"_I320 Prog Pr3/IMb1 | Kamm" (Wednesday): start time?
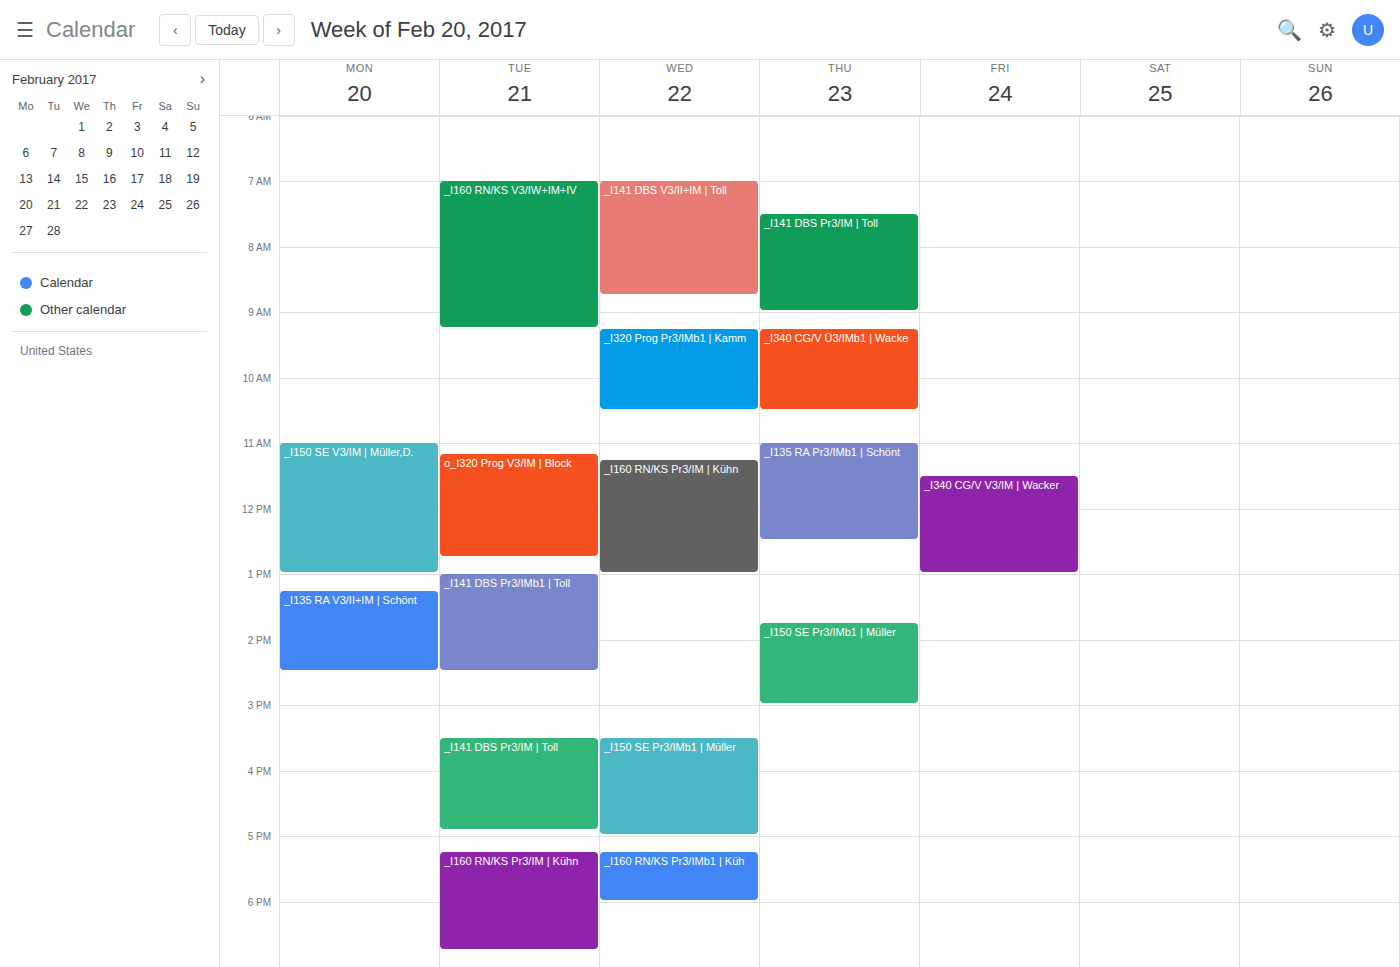
9:15 AM